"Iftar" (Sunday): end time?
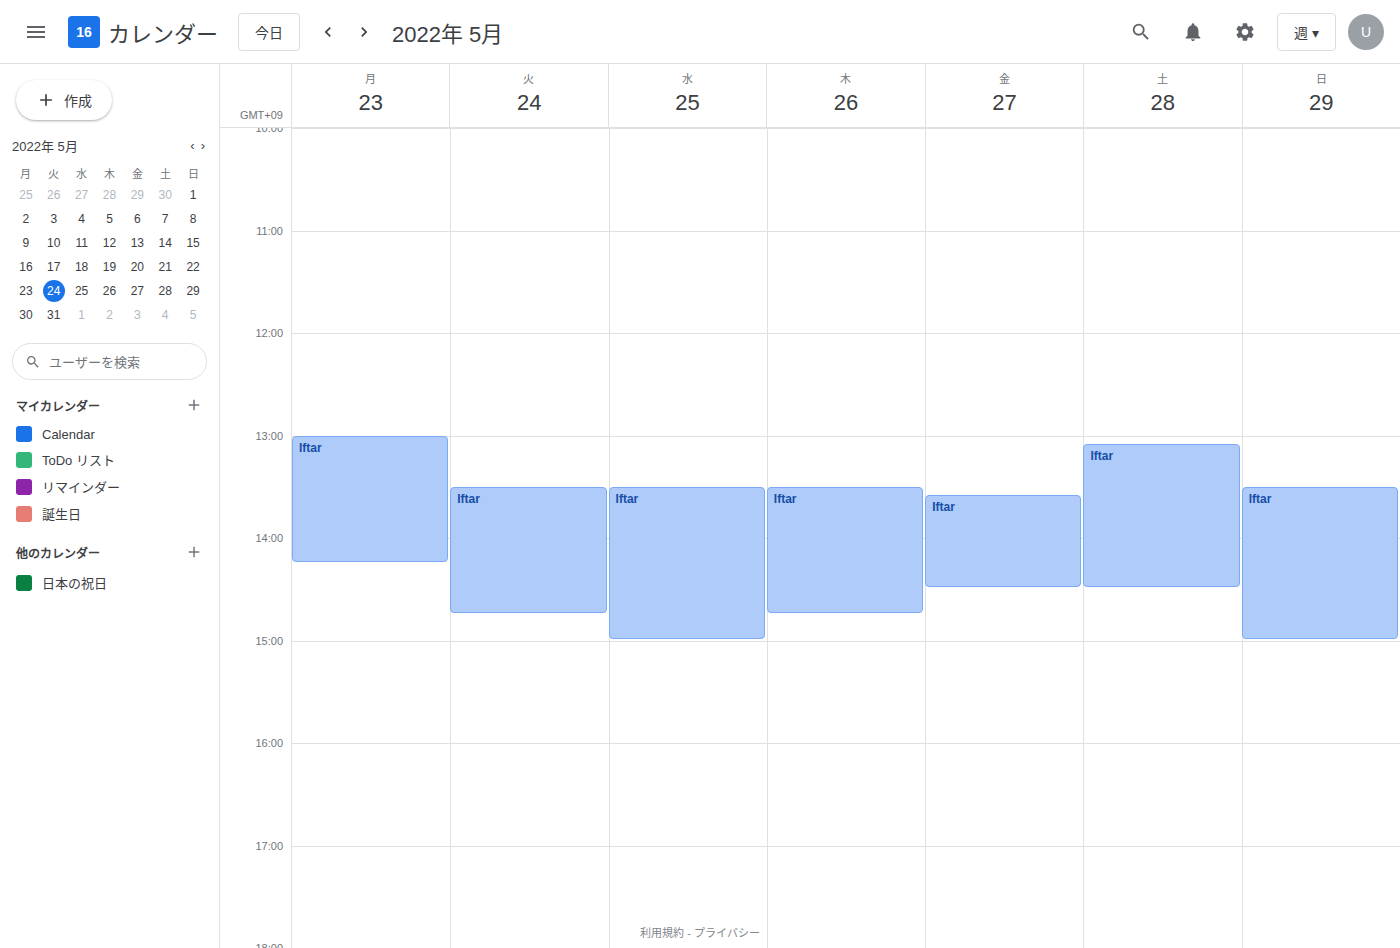
3:00 PM